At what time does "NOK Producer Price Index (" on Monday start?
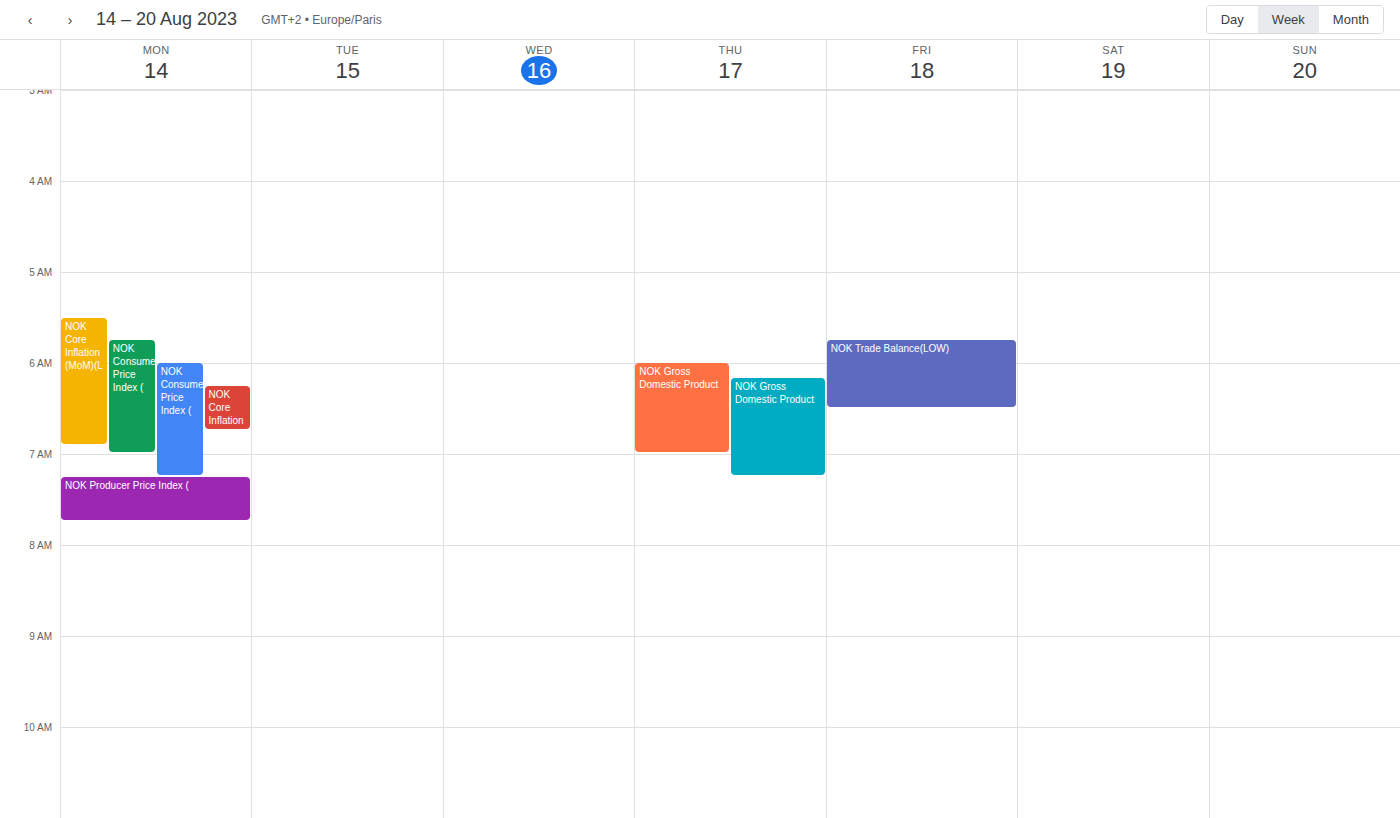
7:15 AM